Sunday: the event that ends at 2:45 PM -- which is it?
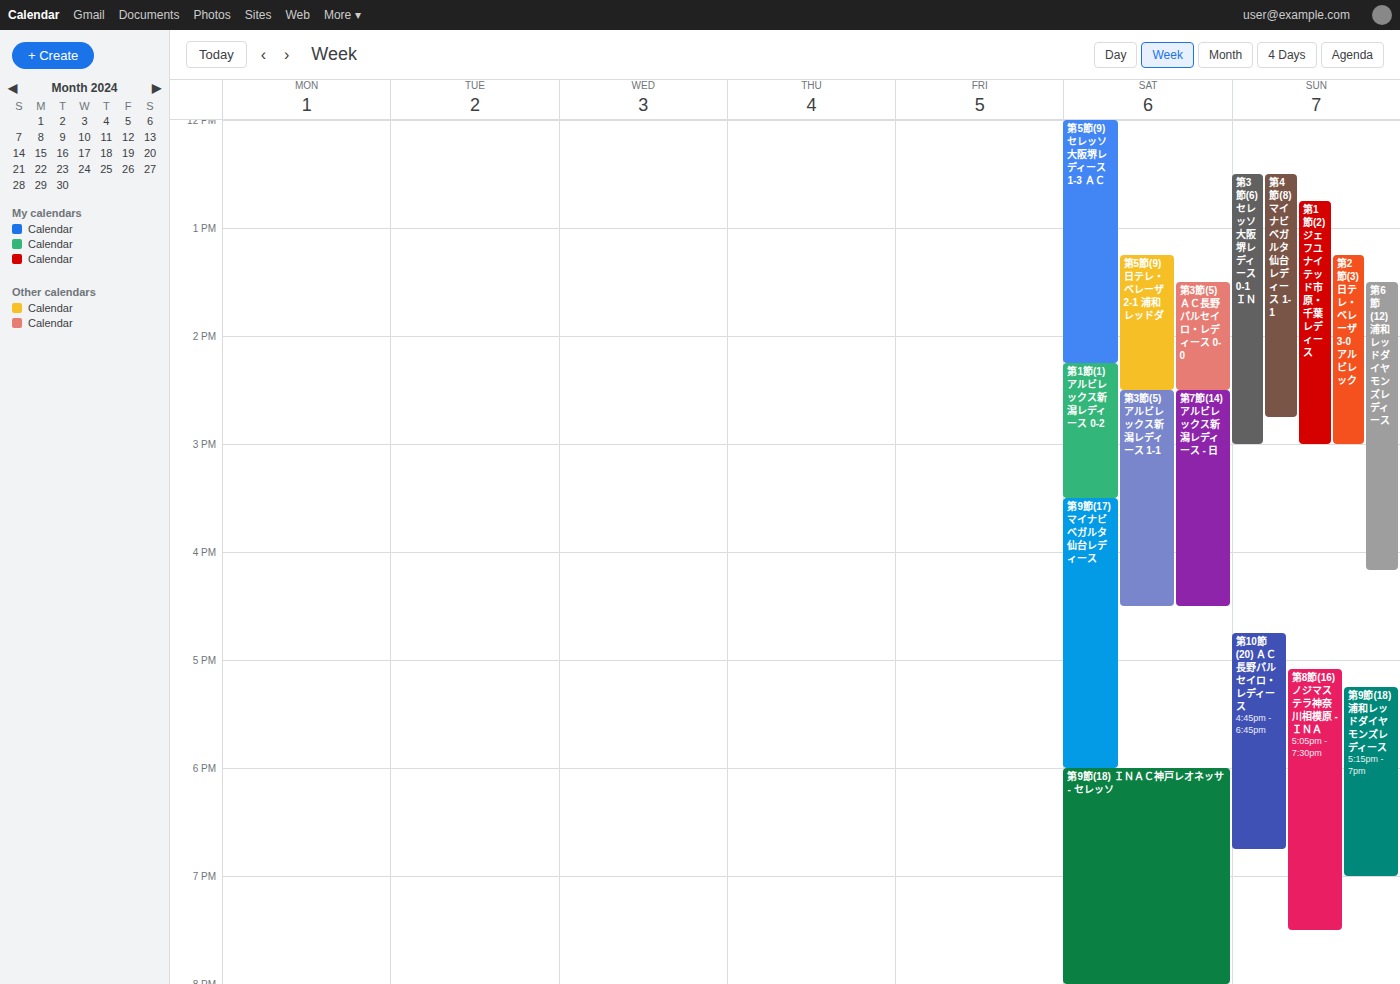
"第4節(8) マイナビベガルタ仙台レディース 1-1"